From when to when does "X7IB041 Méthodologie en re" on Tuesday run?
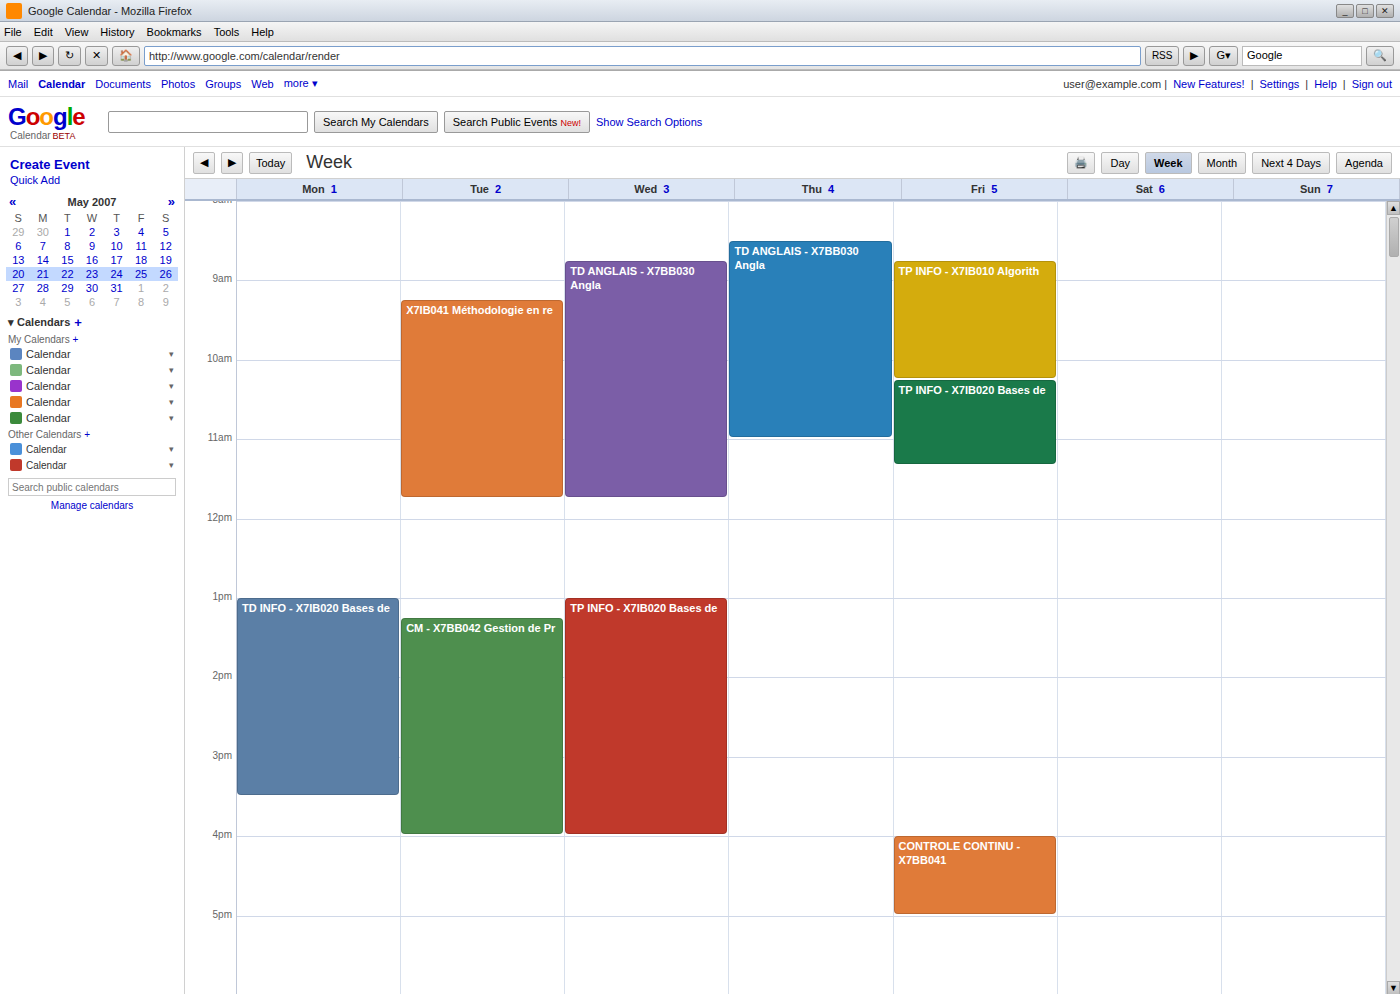
9:15 AM to 11:45 AM